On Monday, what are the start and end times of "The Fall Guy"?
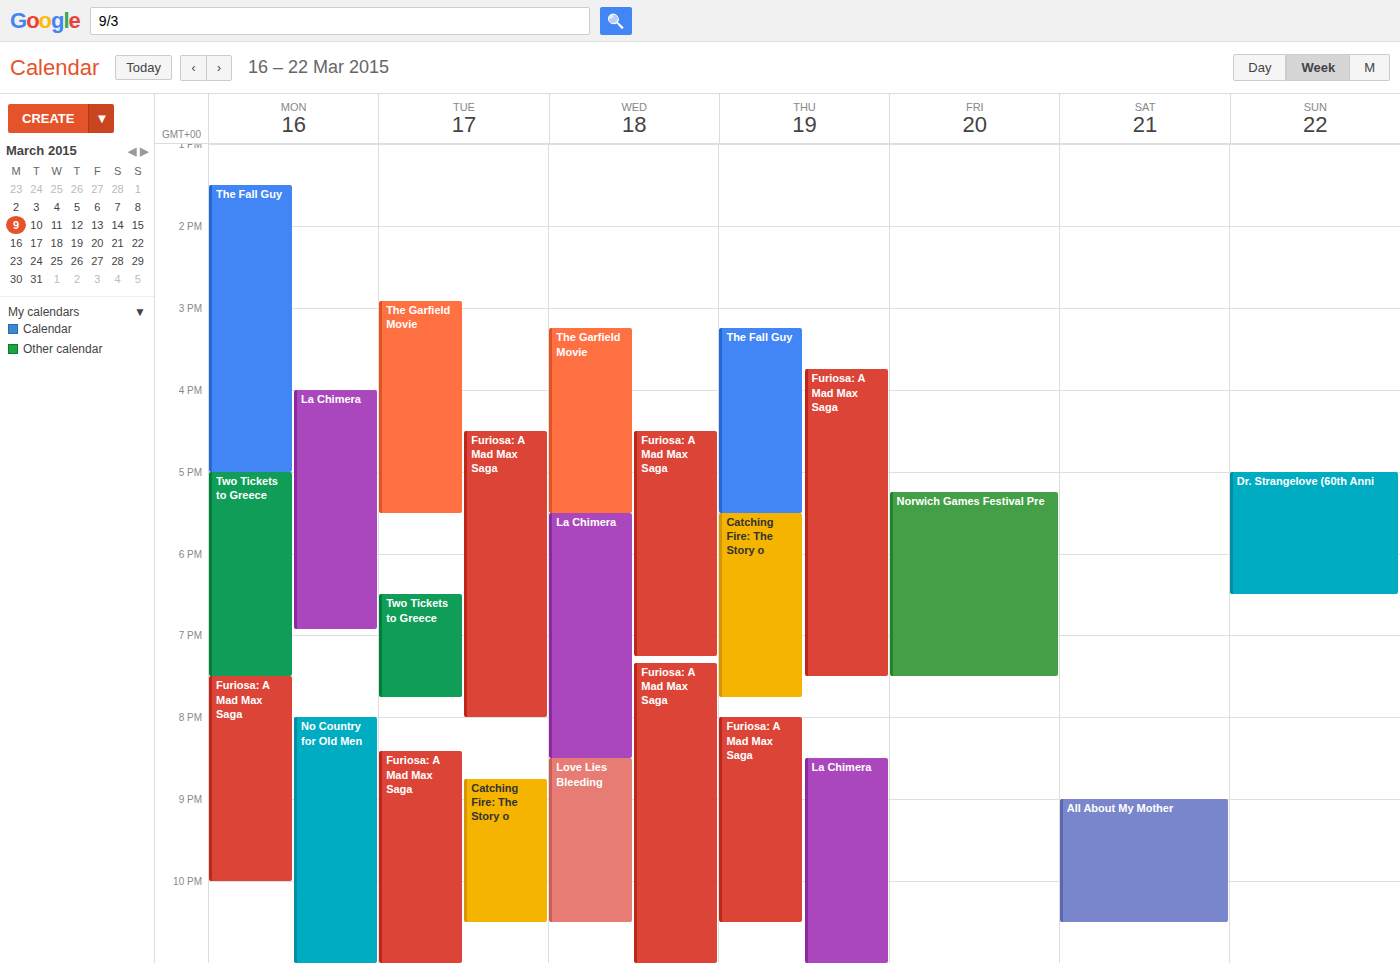
1:30 PM to 5:00 PM